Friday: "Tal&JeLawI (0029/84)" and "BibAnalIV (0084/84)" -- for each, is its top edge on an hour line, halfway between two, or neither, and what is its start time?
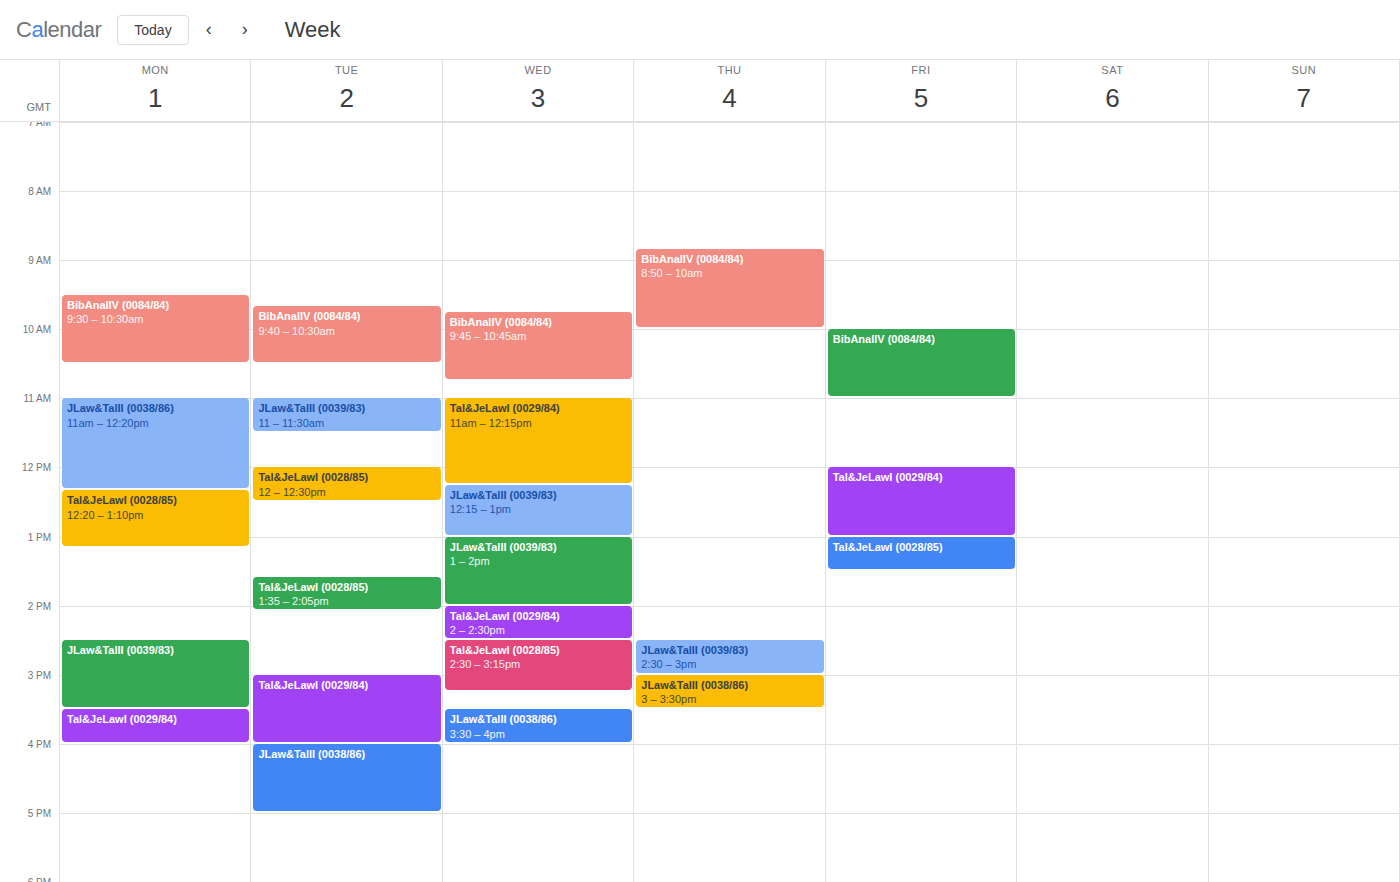
"Tal&JeLawI (0029/84)": 12:00 PM, exactly on the 12 PM line. "BibAnalIV (0084/84)": 10:00 AM, exactly on the 10 AM line.